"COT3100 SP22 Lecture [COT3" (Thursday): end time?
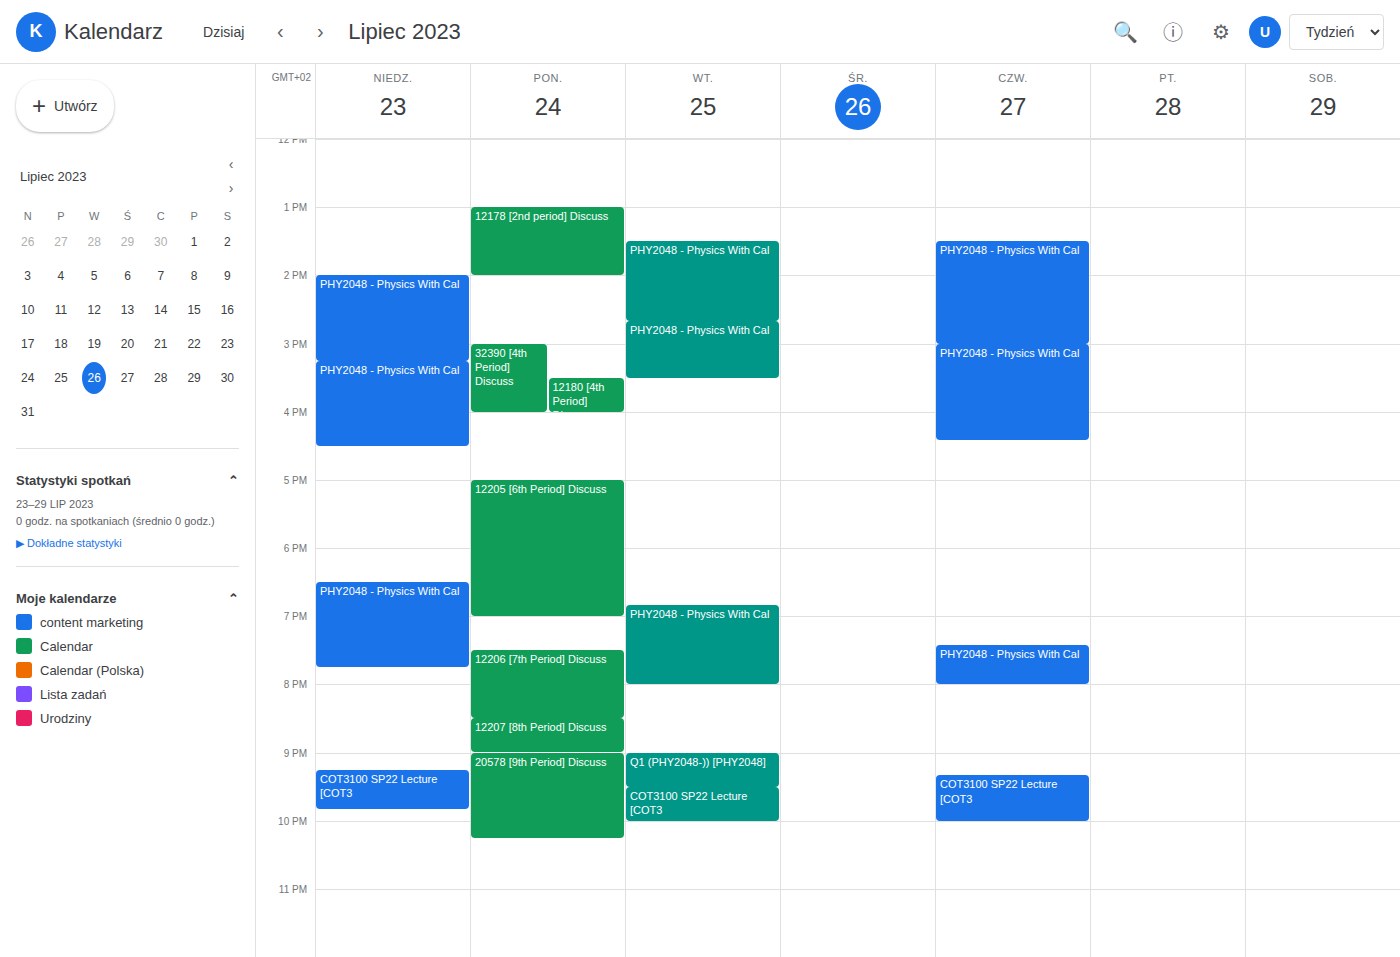
10:00 PM